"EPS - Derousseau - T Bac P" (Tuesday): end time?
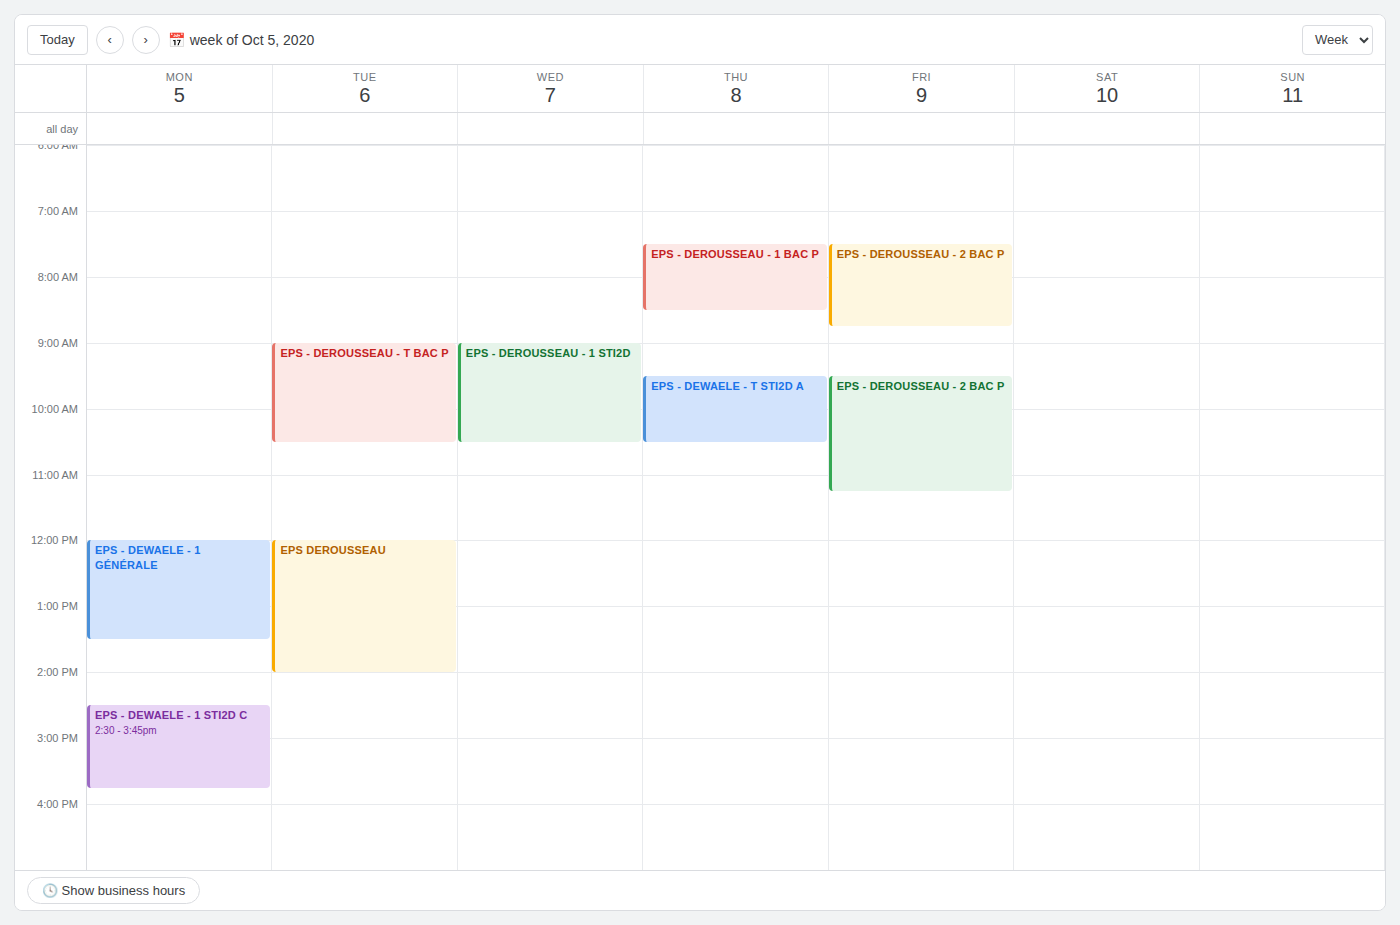
10:30 AM